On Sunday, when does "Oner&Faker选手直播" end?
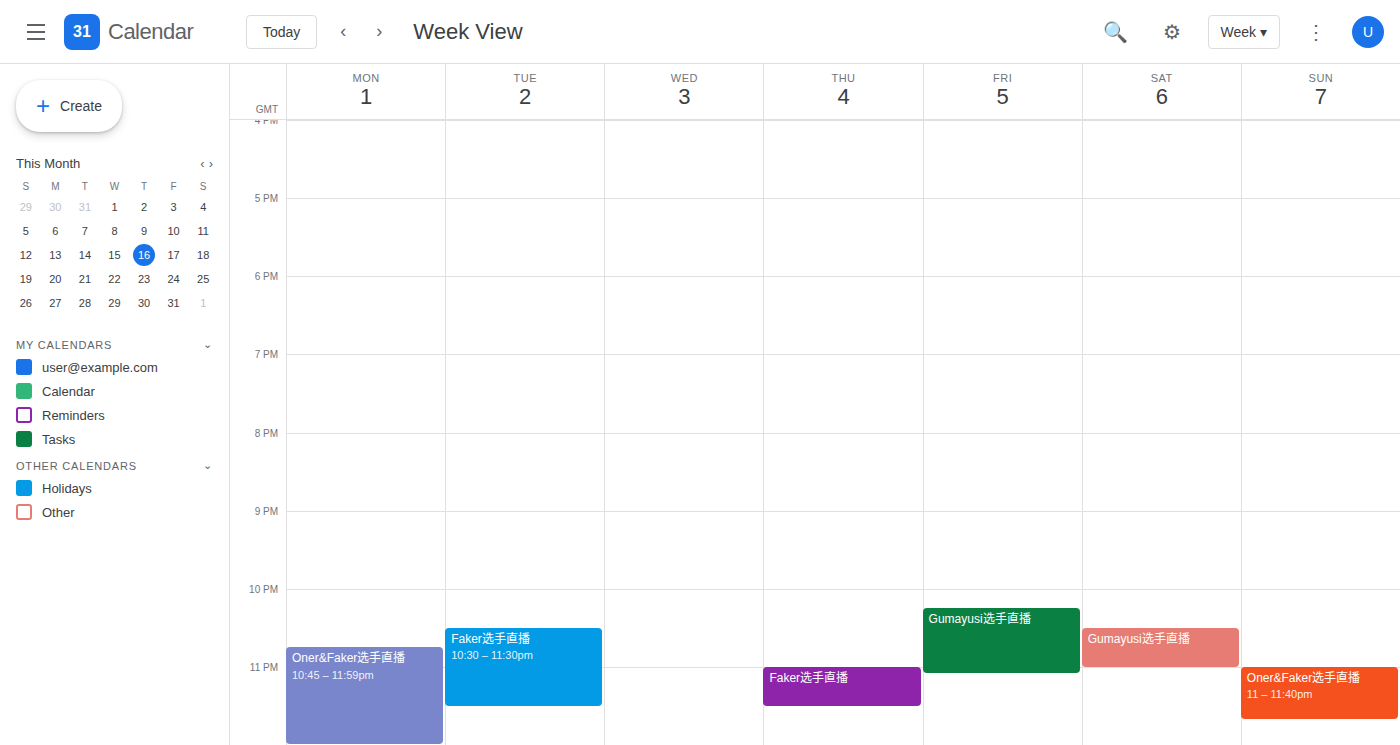
11:40 PM